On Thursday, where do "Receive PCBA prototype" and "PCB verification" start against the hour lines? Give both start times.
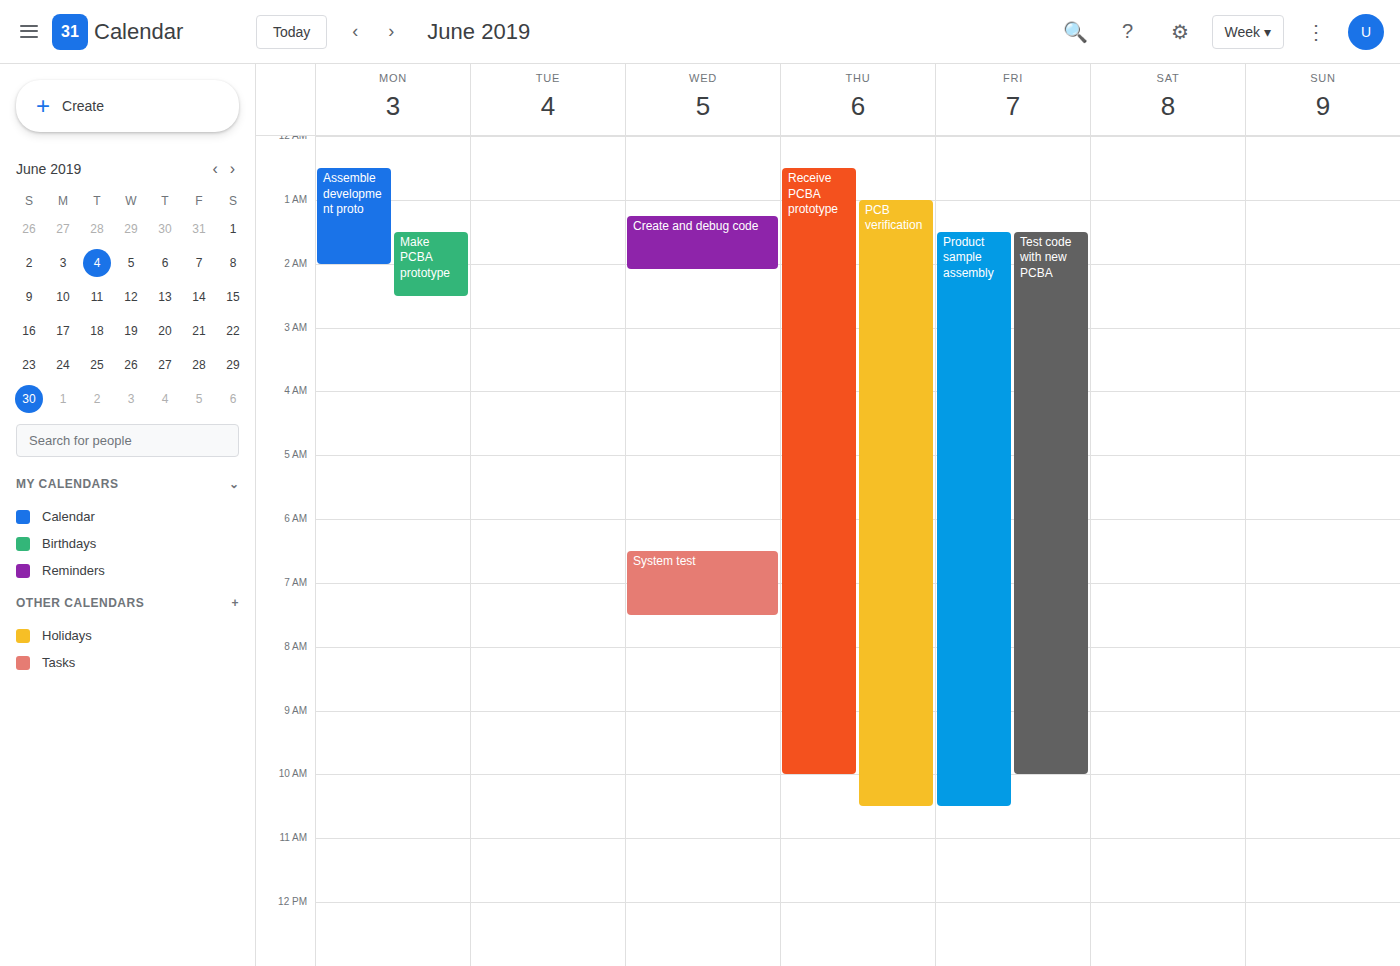
"Receive PCBA prototype": 12:30 AM, halfway between the 12 AM and 1 AM lines. "PCB verification": 1:00 AM, exactly on the 1 AM line.